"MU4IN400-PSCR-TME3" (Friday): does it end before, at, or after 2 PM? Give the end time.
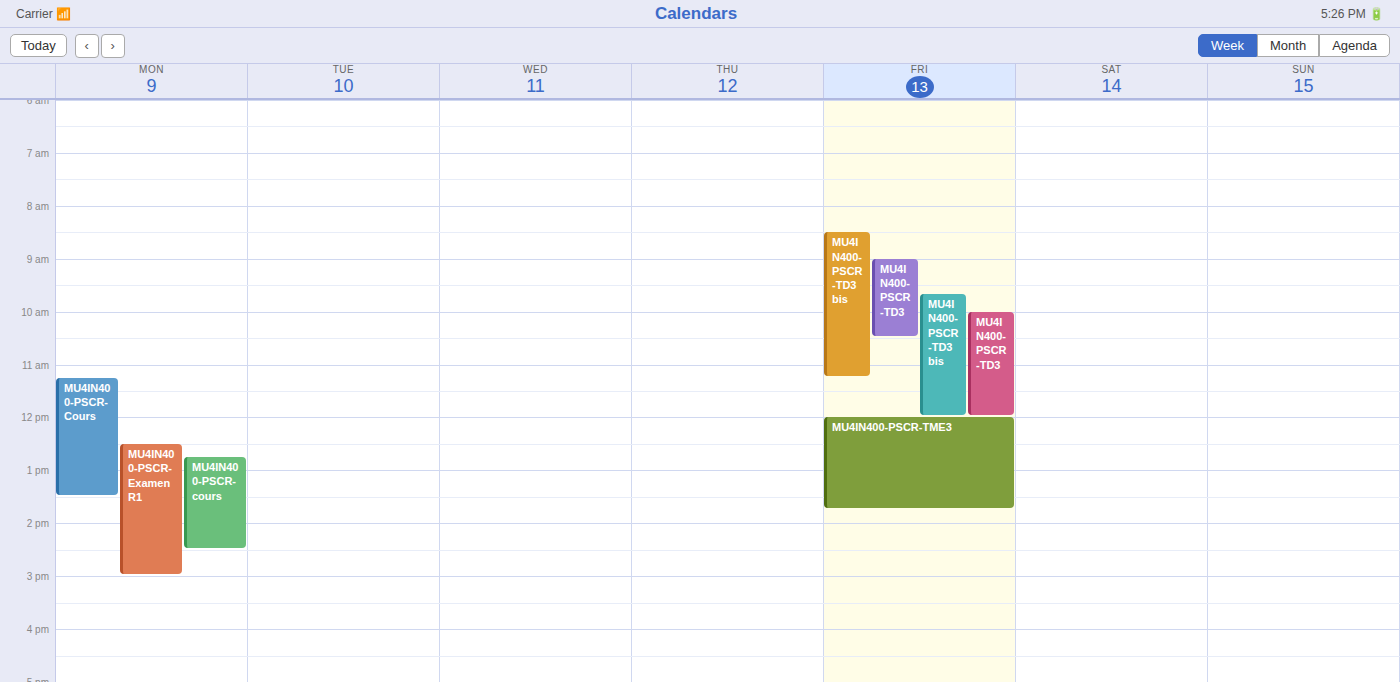
1:45 PM -- before 2 PM, 15 minutes above the 2 PM line.